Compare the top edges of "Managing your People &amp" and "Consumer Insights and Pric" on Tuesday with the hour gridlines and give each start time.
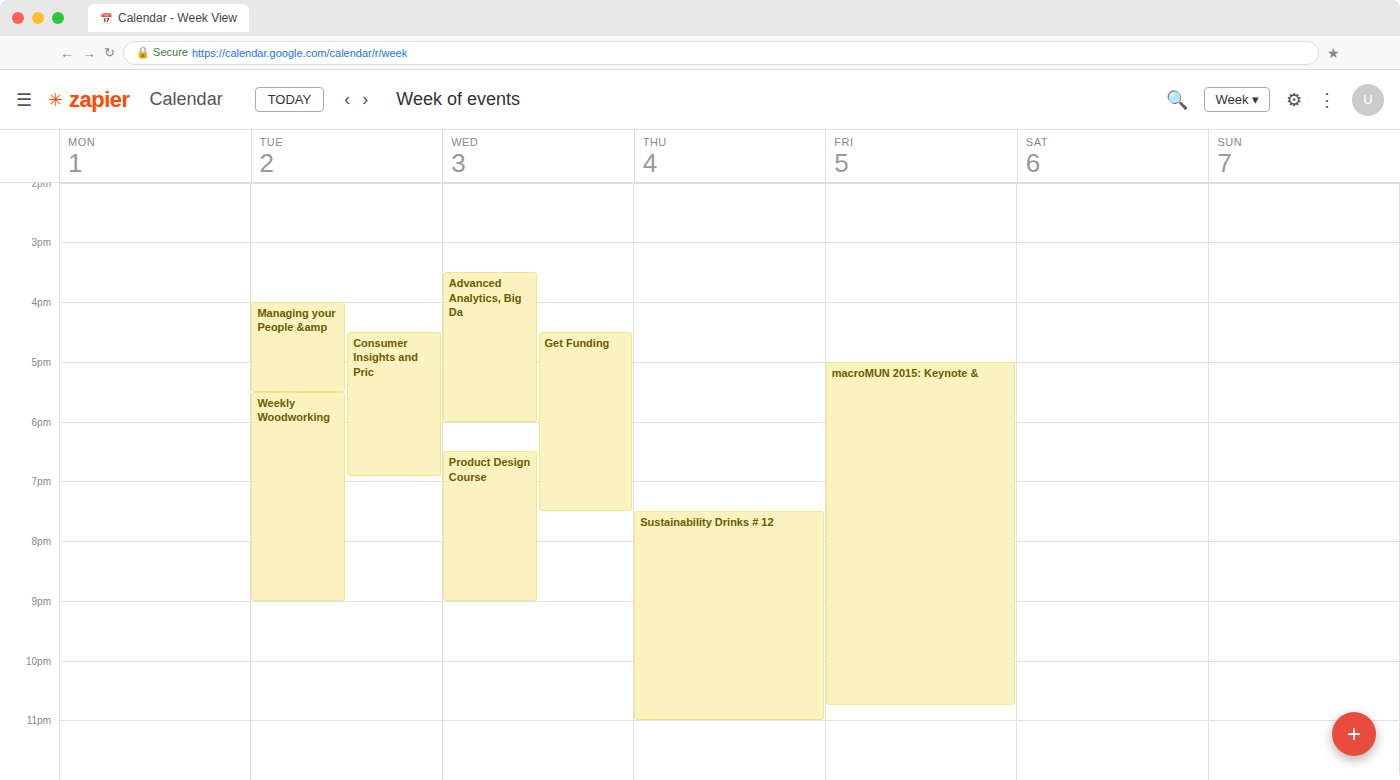
"Managing your People &amp": 16:00, exactly on the 16:00 line. "Consumer Insights and Pric": 16:30, halfway between the 16:00 and 17:00 lines.